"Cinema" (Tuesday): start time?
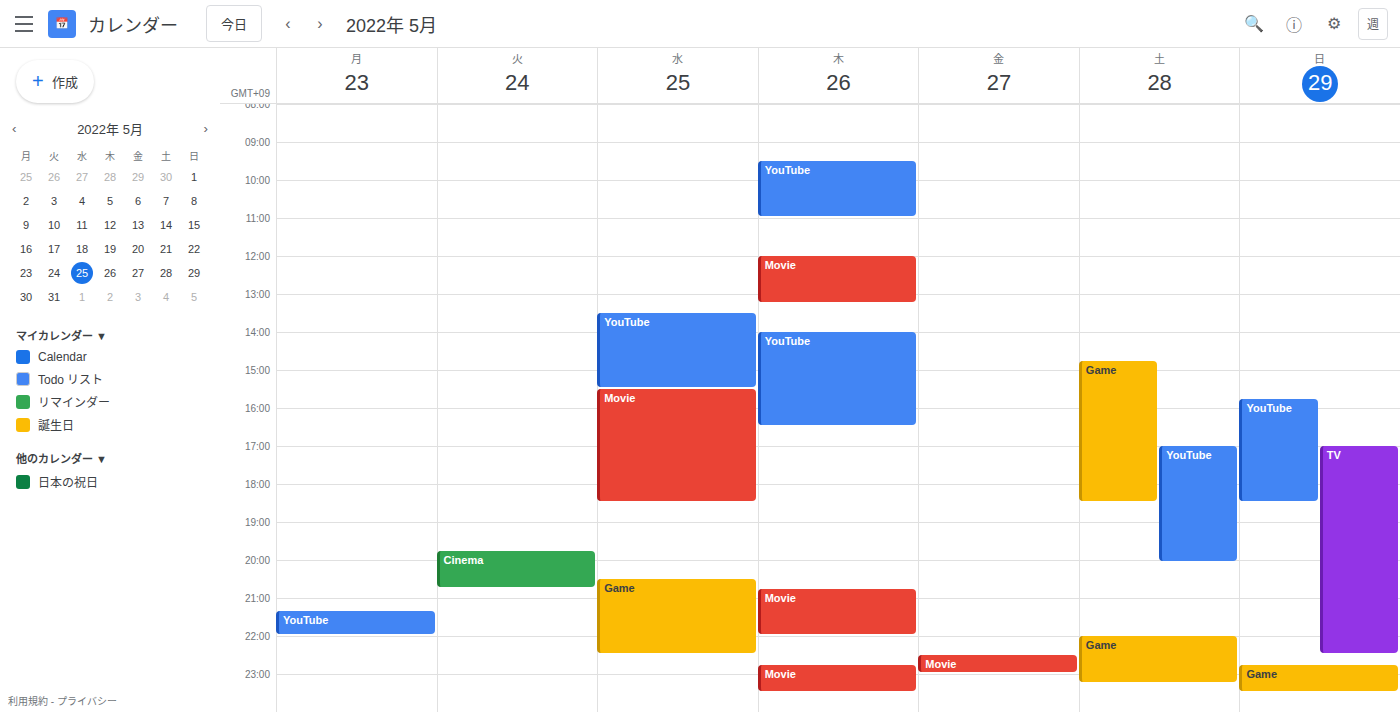
7:45 PM